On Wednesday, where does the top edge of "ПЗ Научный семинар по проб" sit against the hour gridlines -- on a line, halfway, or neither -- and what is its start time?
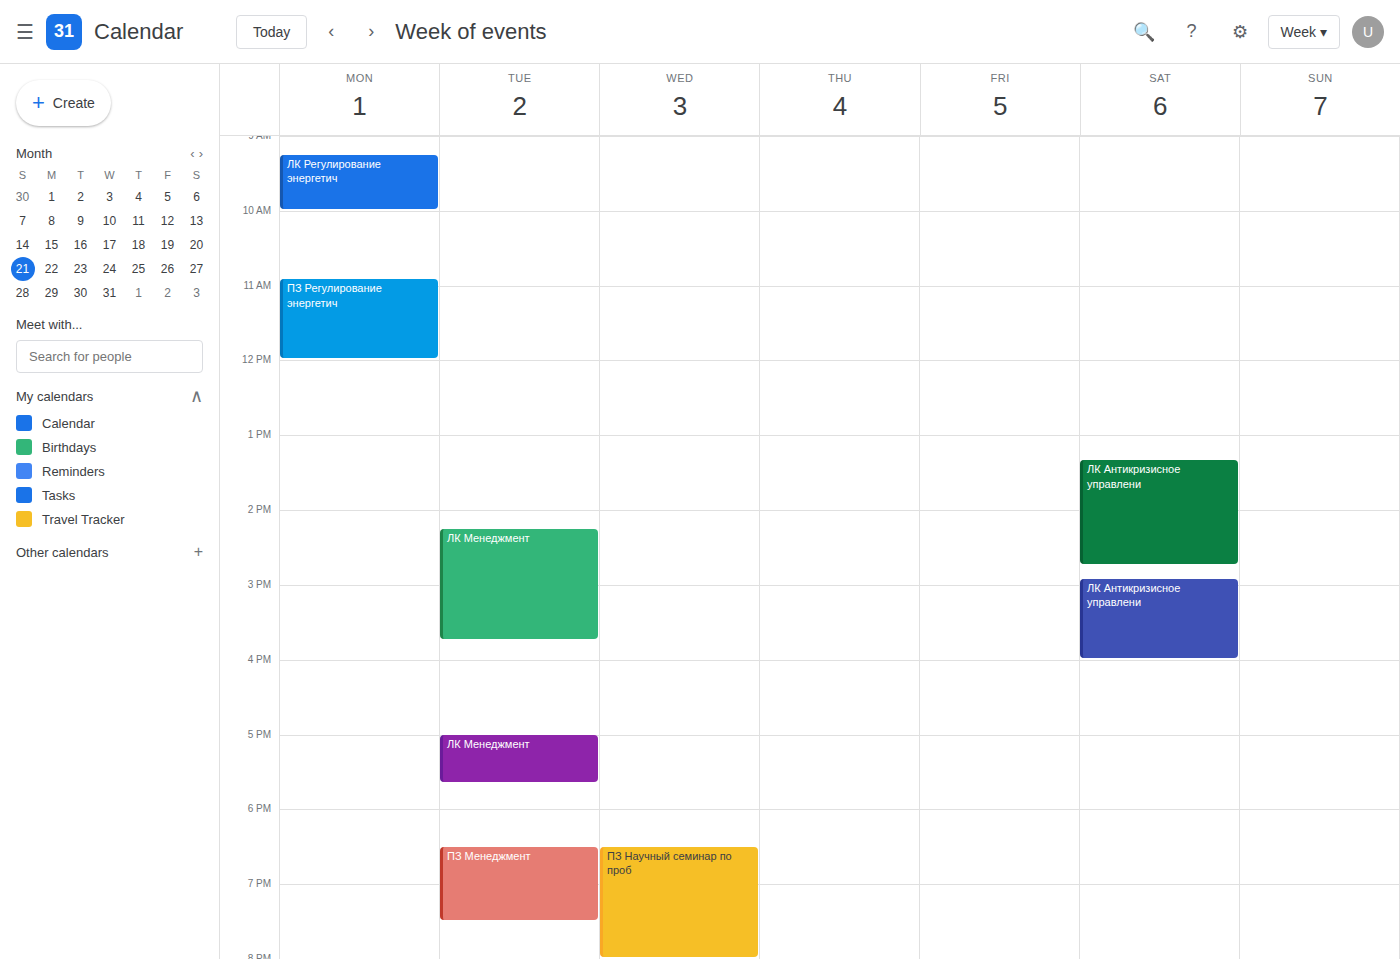
18:30 -- halfway between the 18:00 and 19:00 lines.